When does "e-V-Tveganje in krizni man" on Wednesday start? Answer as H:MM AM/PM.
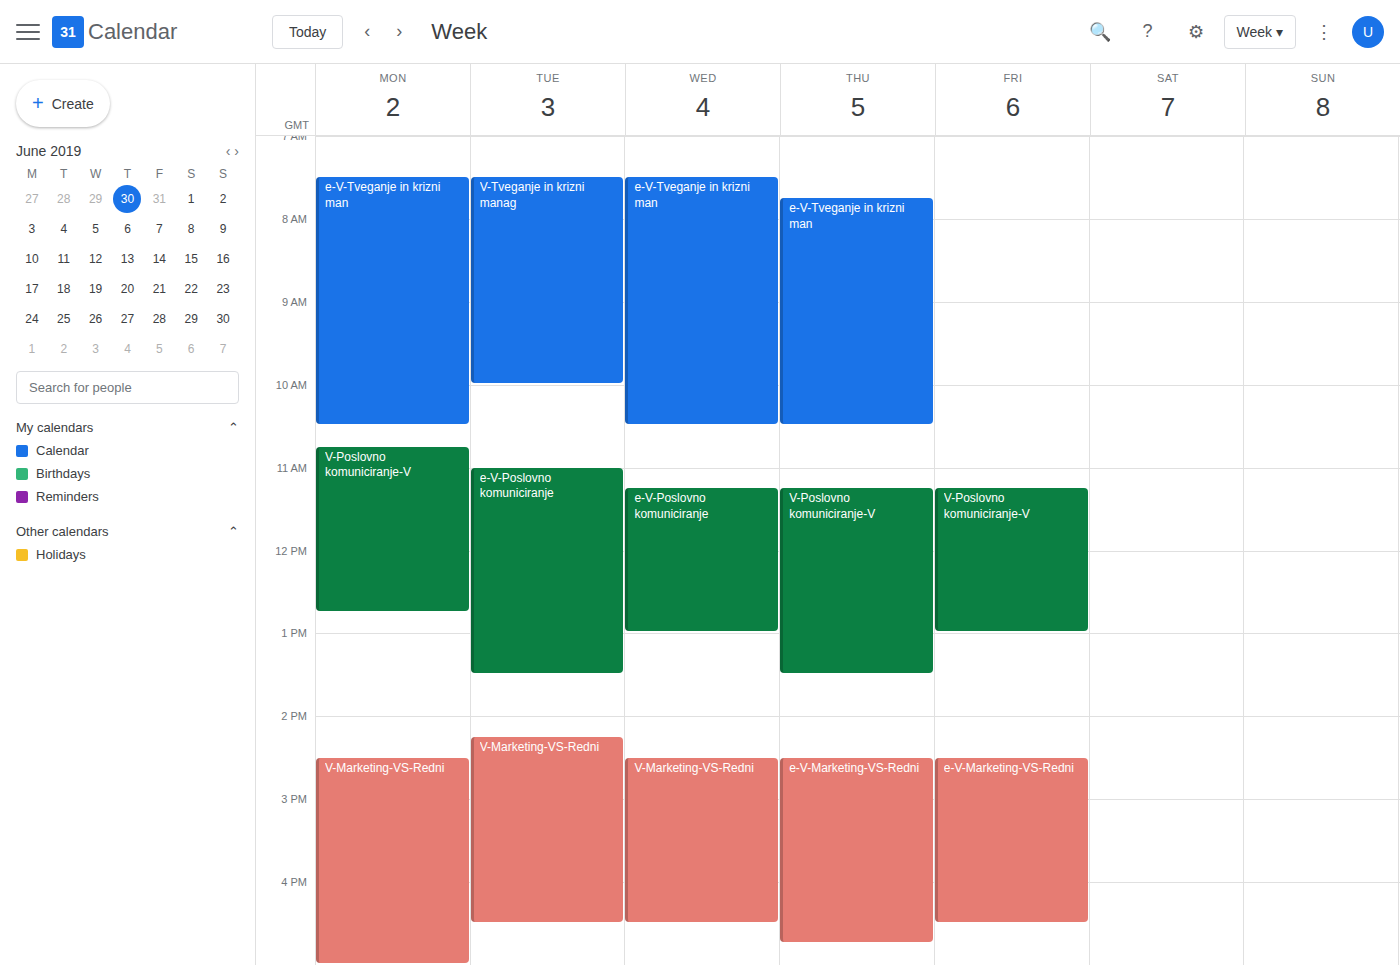
7:30 AM